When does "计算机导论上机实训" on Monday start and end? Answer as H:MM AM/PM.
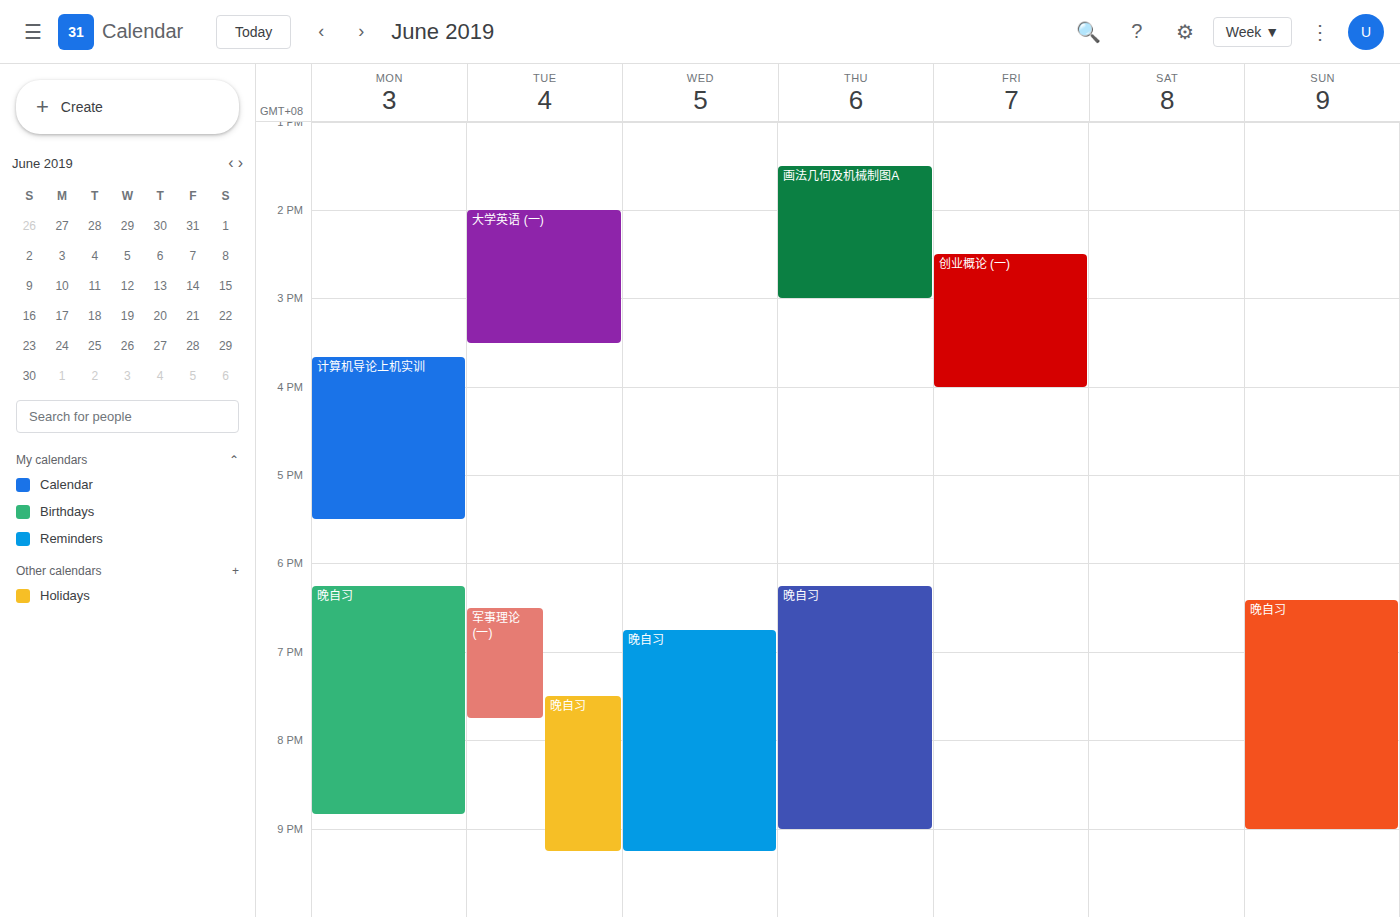
3:40 PM to 5:30 PM